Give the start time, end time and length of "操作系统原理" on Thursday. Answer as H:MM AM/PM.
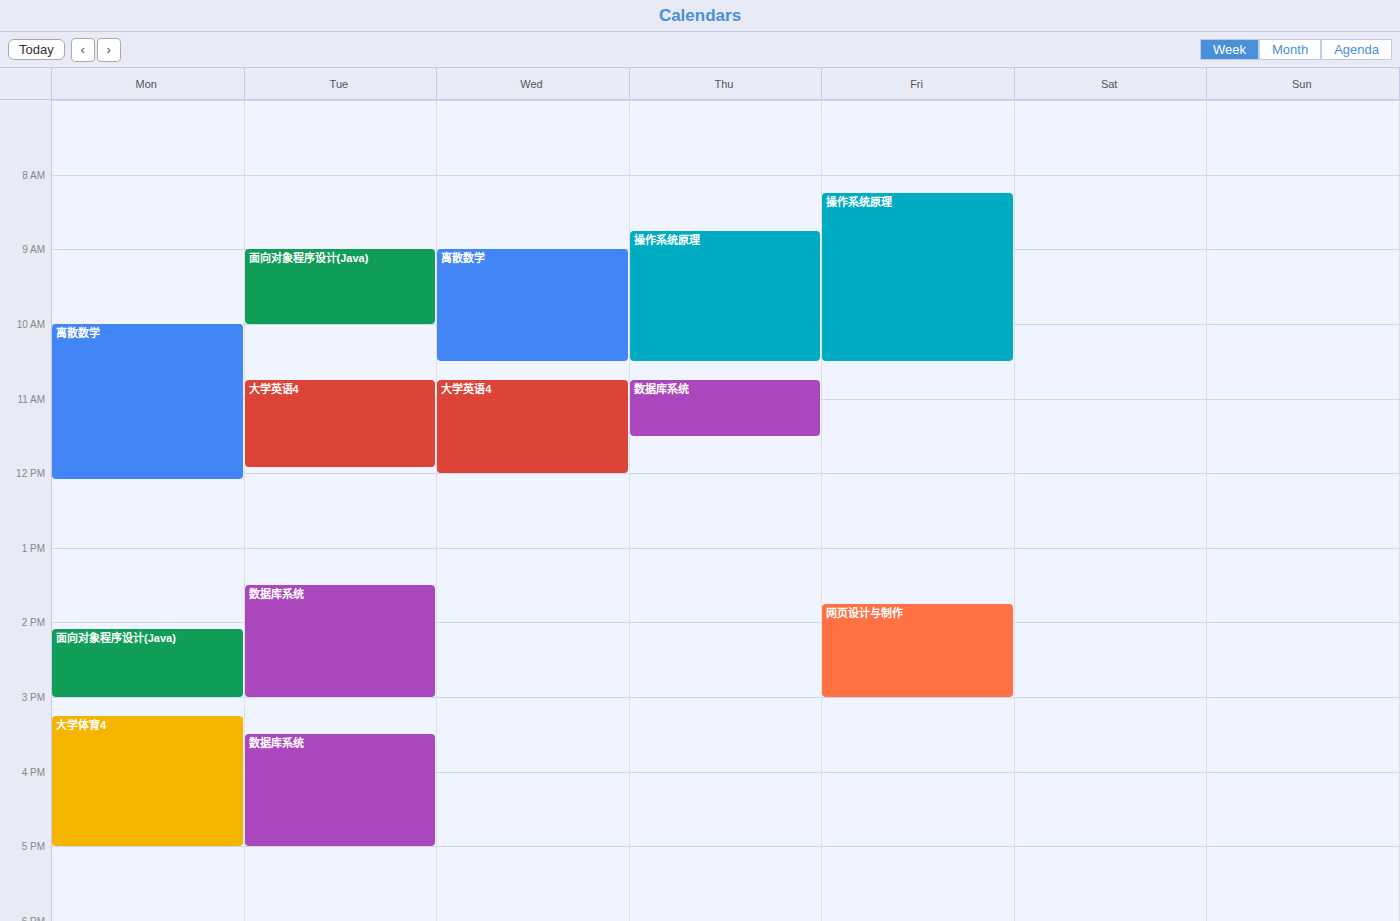
8:45 AM to 10:30 AM, 1 hour 45 minutes